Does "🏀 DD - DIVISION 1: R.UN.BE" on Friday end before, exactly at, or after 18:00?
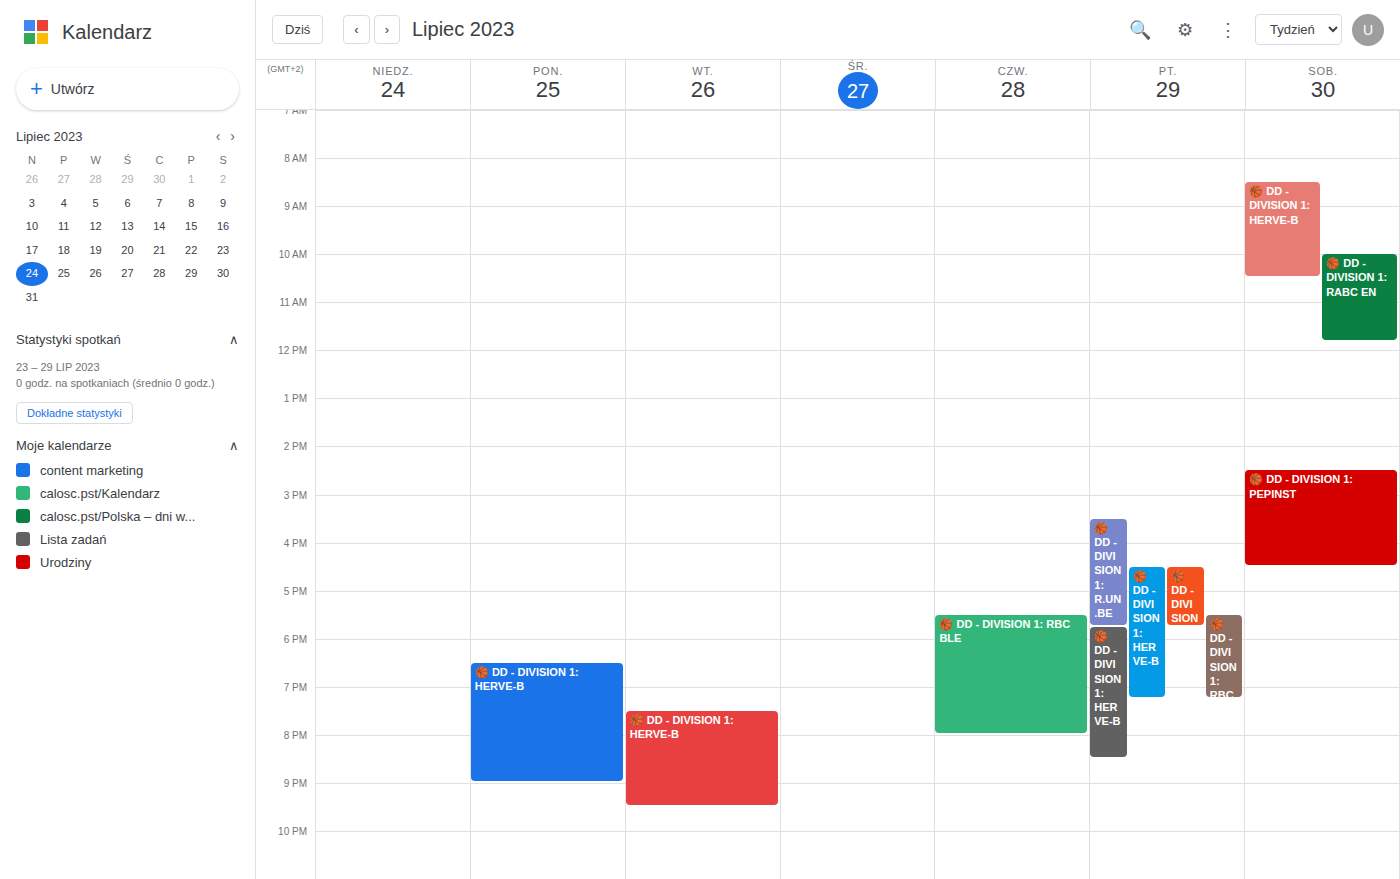
17:45 -- before 18:00, 15 minutes above the 18:00 line.